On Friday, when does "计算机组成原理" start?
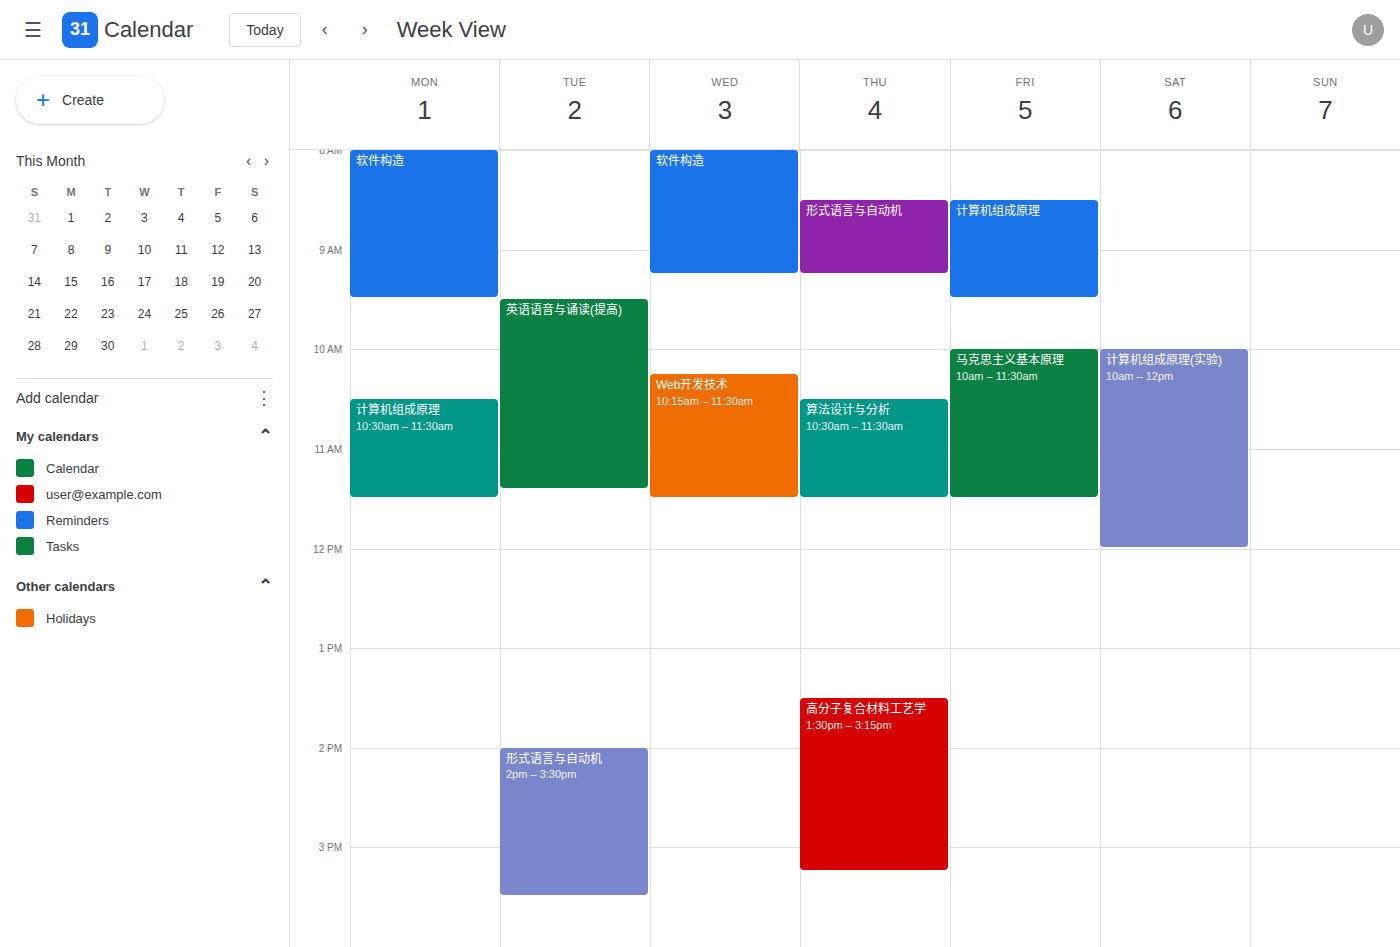
8:30 AM